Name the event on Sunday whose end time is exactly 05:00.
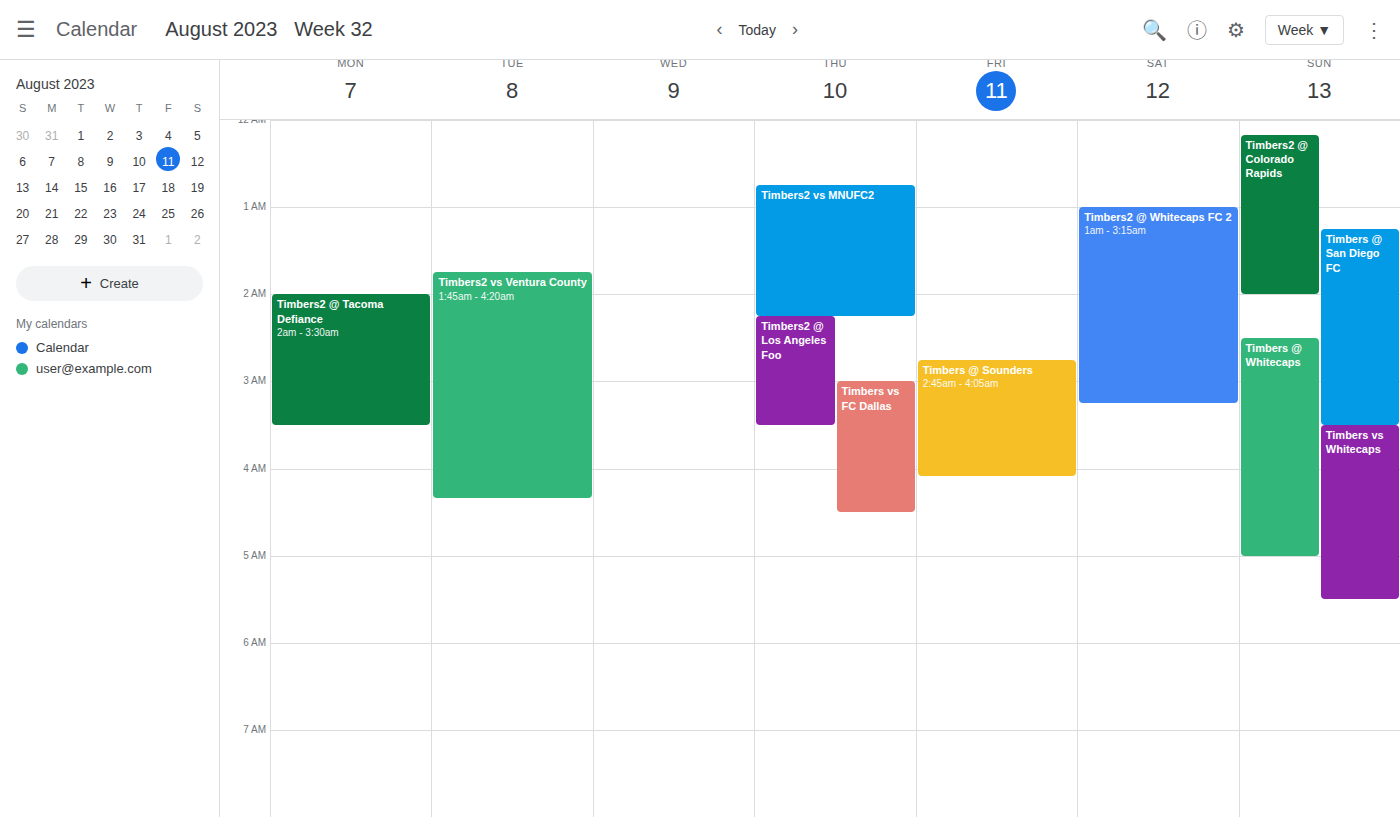
"Timbers @ Whitecaps"